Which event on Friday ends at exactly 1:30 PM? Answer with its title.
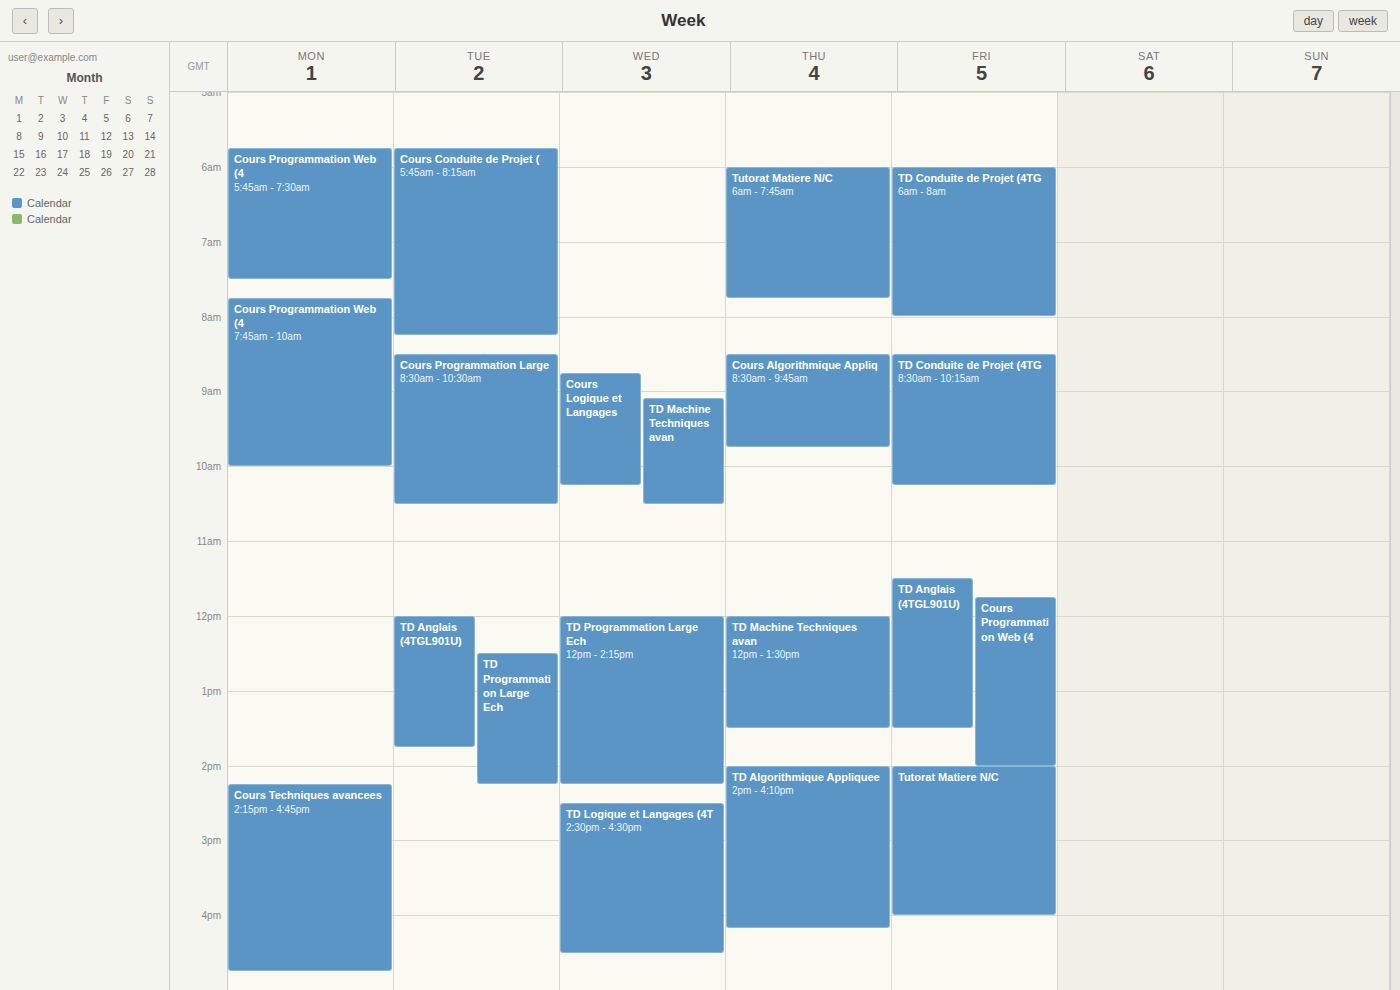
"TD Anglais (4TGL901U)"